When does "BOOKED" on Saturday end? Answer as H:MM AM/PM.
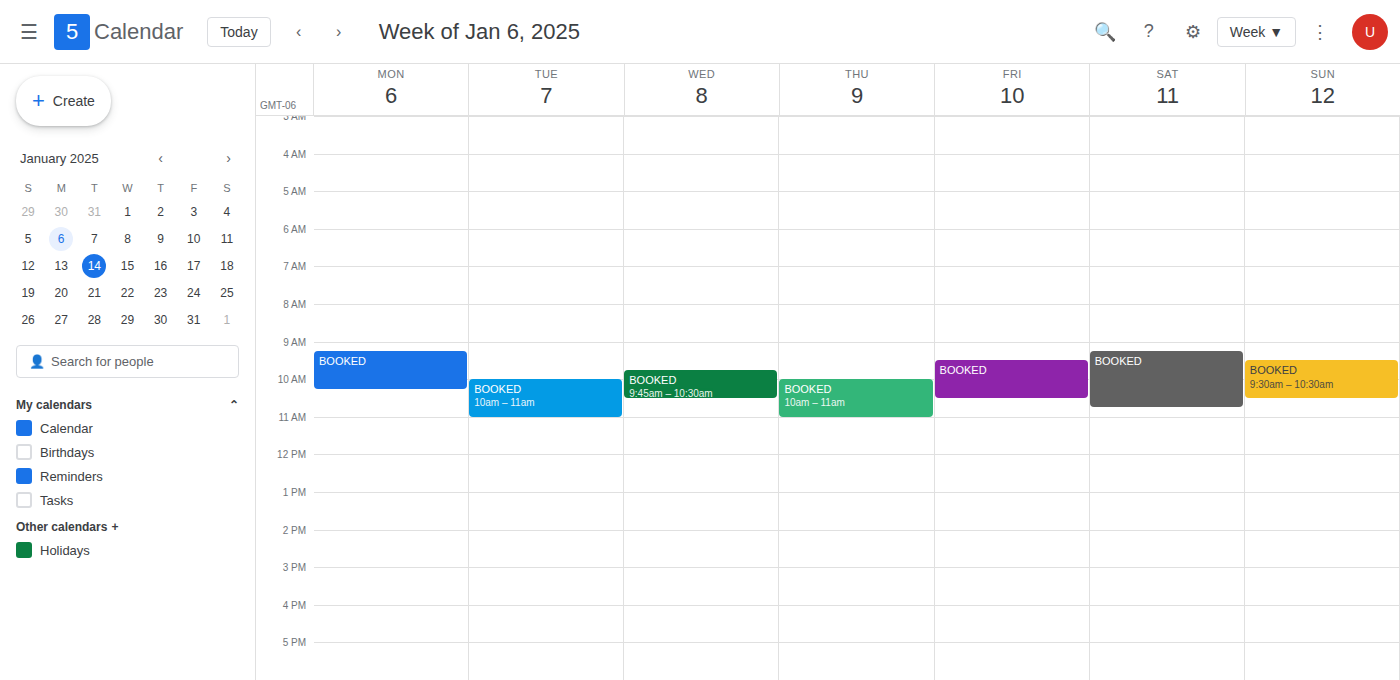
10:45 AM